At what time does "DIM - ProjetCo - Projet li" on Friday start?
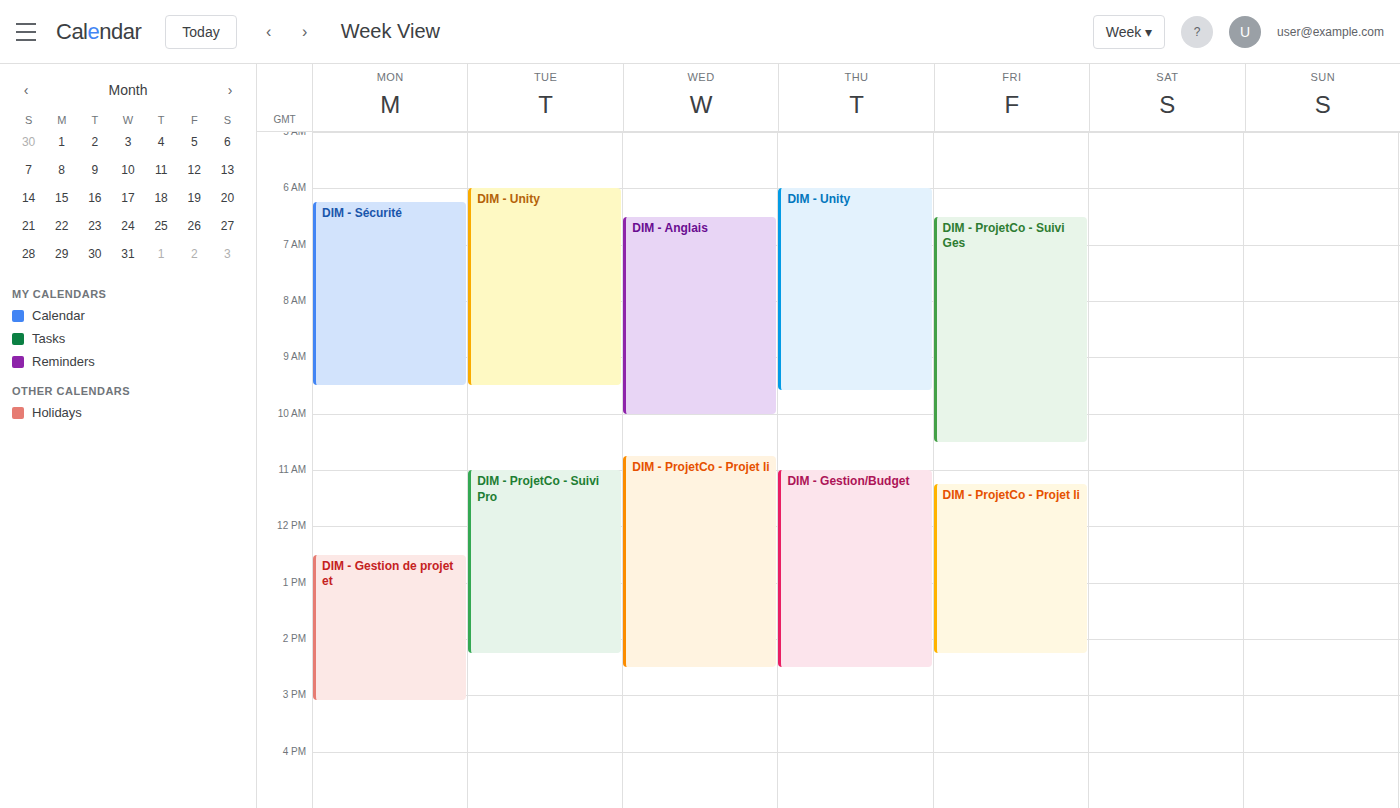
11:15